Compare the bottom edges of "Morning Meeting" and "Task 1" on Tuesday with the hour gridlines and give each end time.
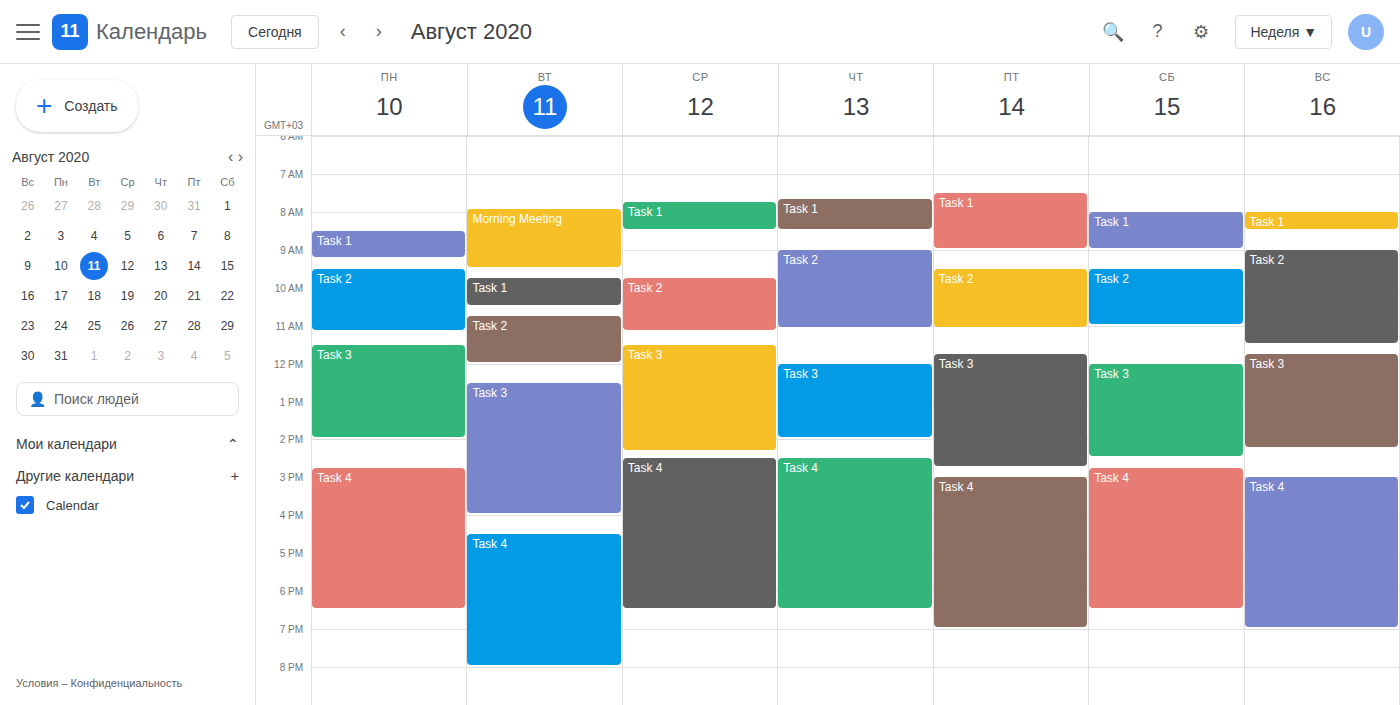
"Morning Meeting": 9:30 AM, halfway between the 9 AM and 10 AM lines. "Task 1": 10:30 AM, halfway between the 10 AM and 11 AM lines.